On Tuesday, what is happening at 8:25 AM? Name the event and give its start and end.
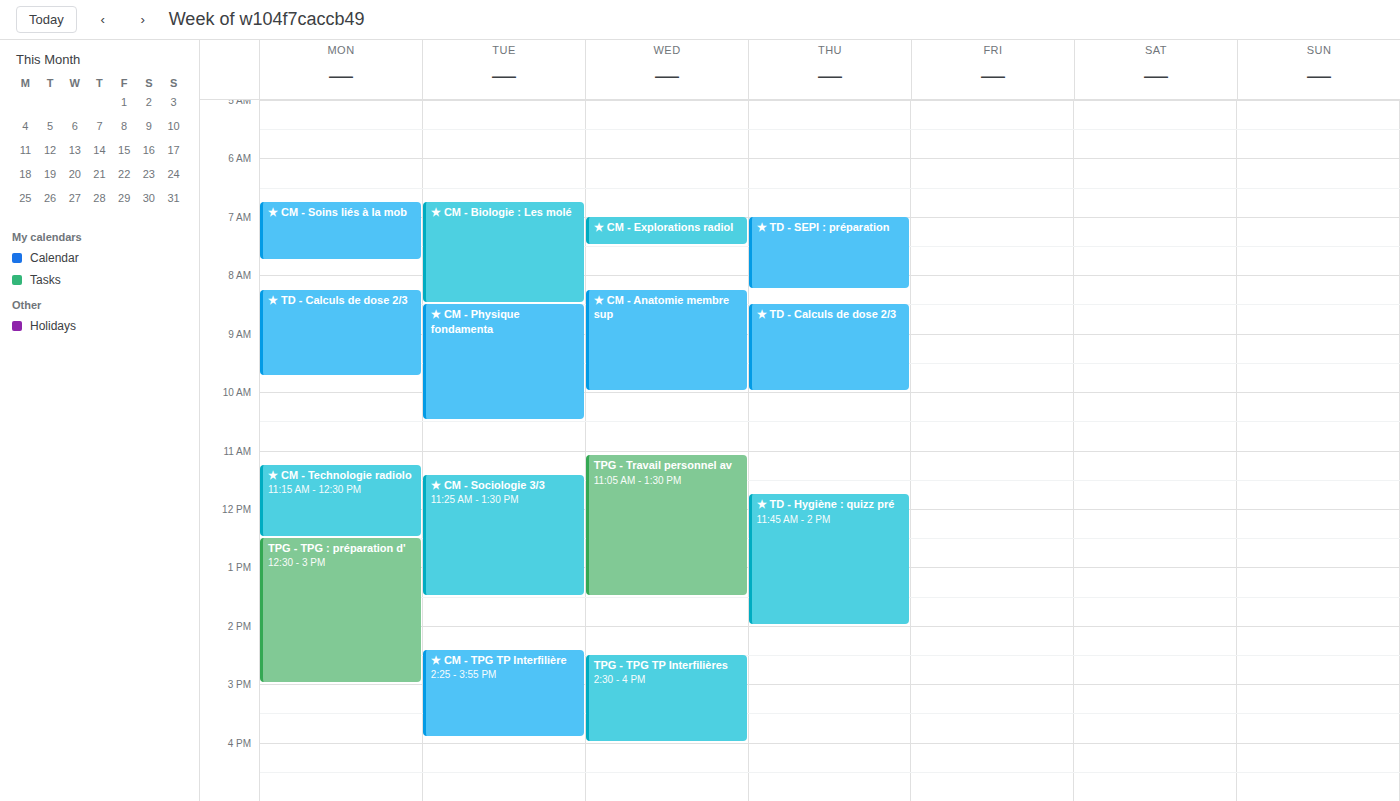
"★ CM - Biologie : Les molé", 6:45 AM to 8:30 AM